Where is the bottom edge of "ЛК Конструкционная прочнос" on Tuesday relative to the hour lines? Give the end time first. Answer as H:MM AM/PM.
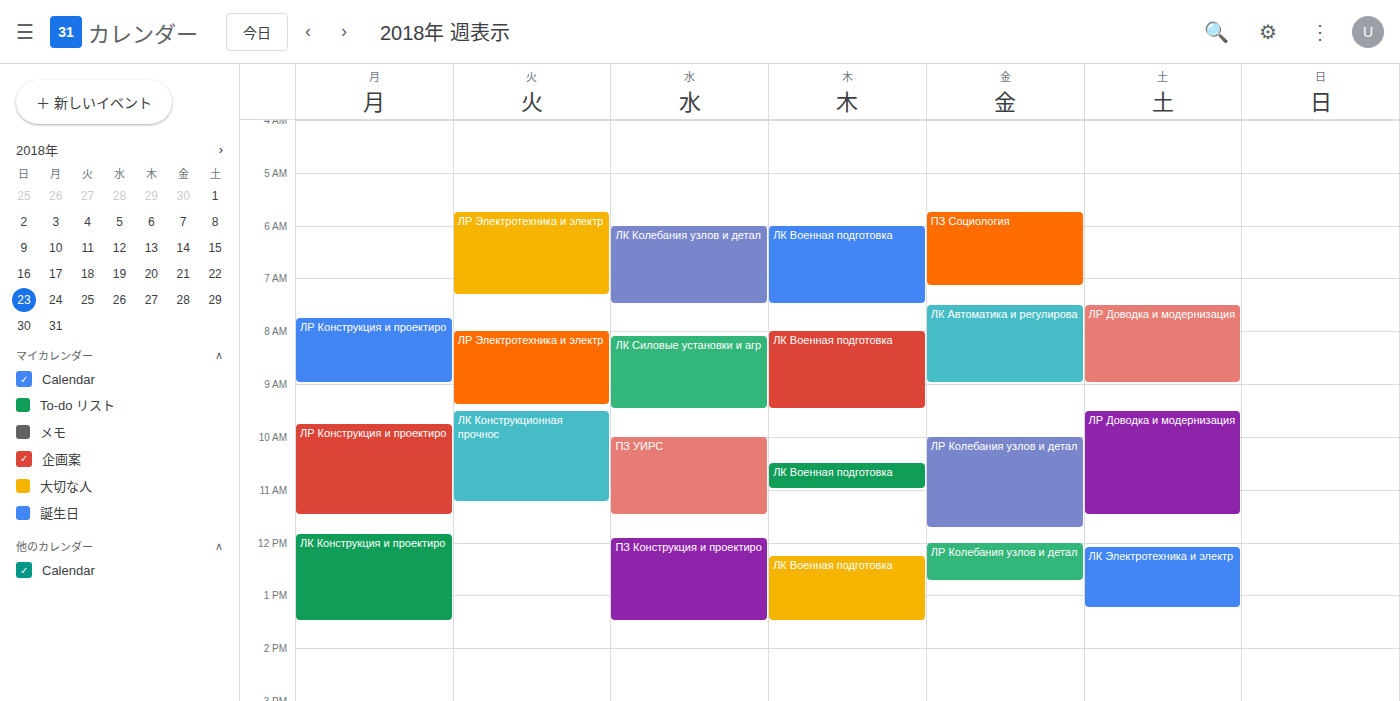
11:15 AM -- neither: a quarter of the way from the 11 AM line to the 12 PM line.